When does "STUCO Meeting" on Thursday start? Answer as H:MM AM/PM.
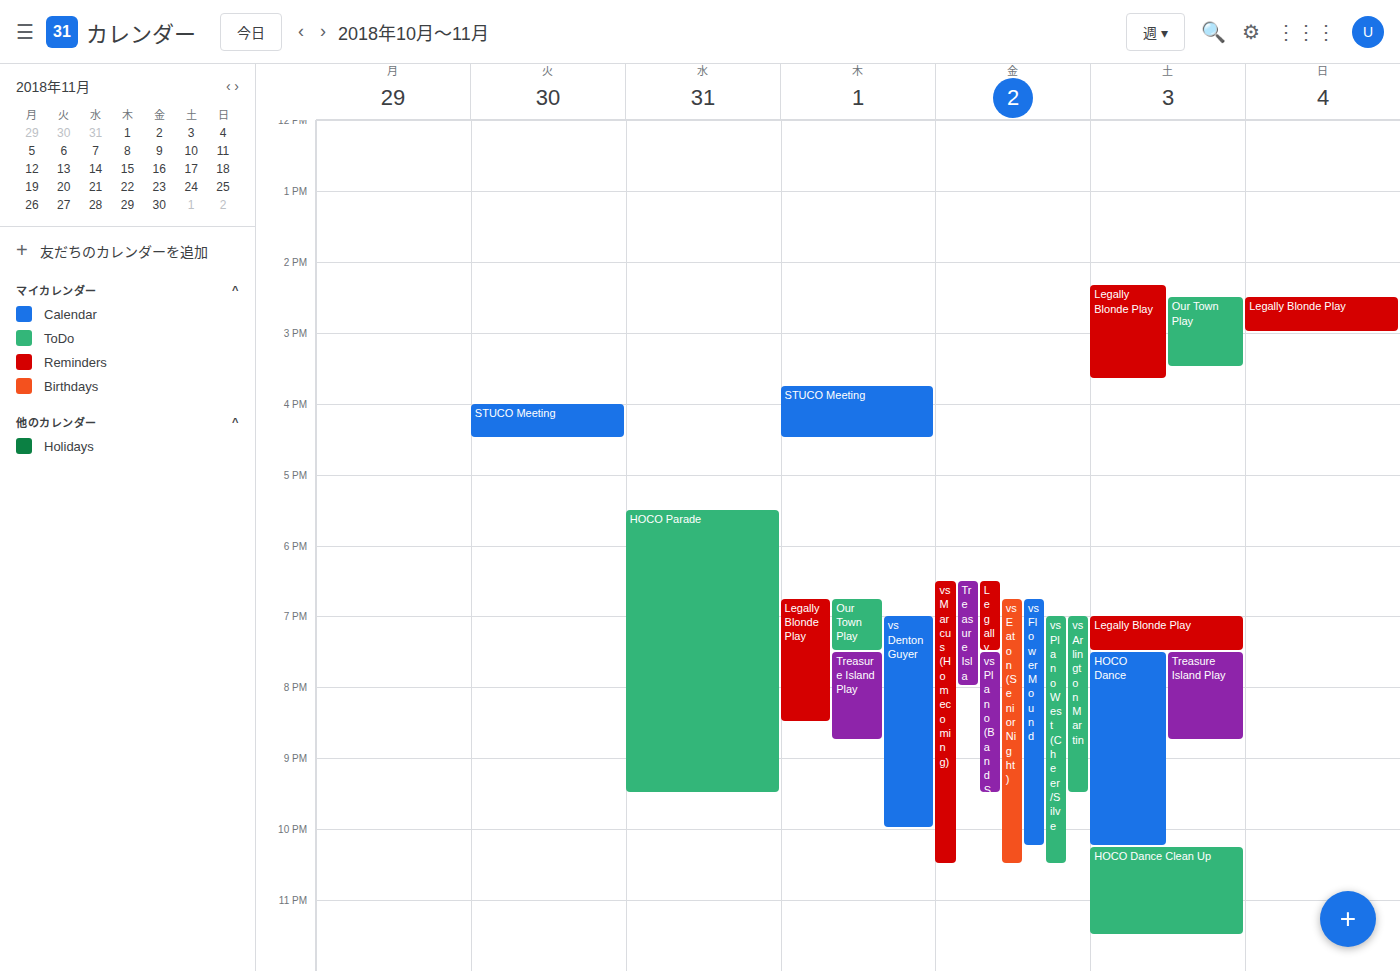
3:45 PM